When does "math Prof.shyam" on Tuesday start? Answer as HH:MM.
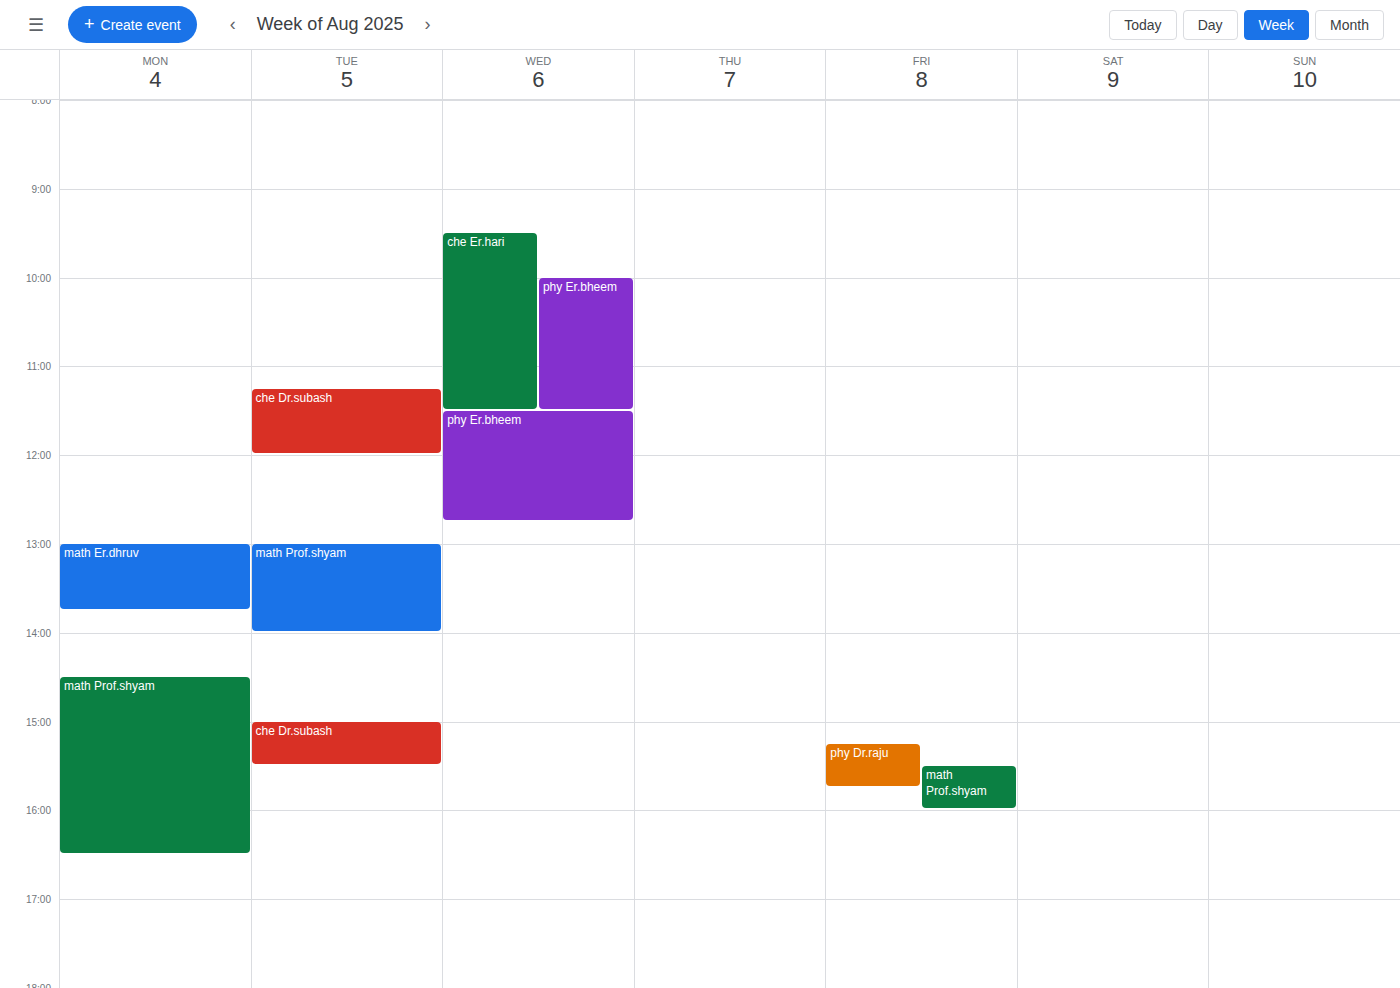
13:00